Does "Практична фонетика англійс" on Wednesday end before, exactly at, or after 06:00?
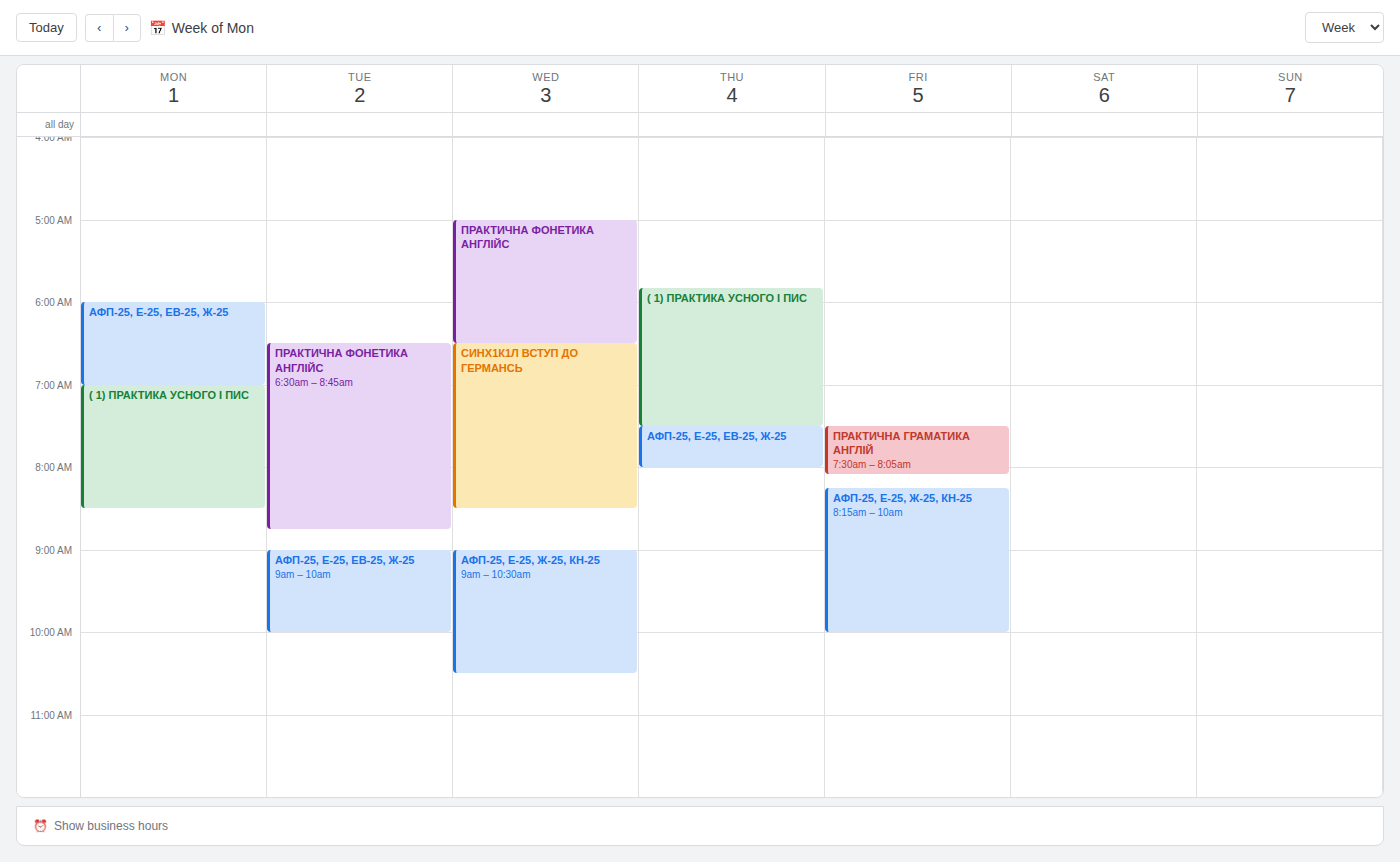
06:30 -- after 06:00, 30 minutes below the 06:00 line.